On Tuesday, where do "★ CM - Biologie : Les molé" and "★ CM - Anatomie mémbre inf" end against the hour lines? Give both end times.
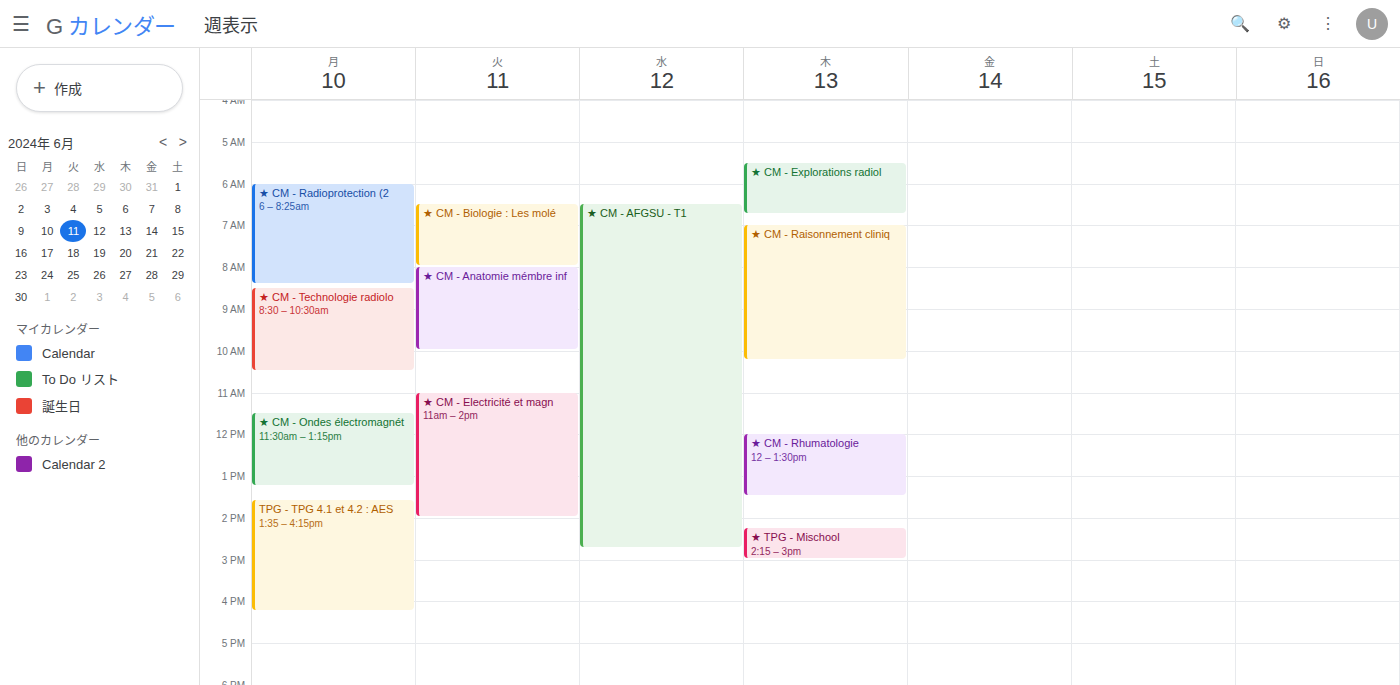
"★ CM - Biologie : Les molé": 8:00 AM, exactly on the 8 AM line. "★ CM - Anatomie mémbre inf": 10:00 AM, exactly on the 10 AM line.